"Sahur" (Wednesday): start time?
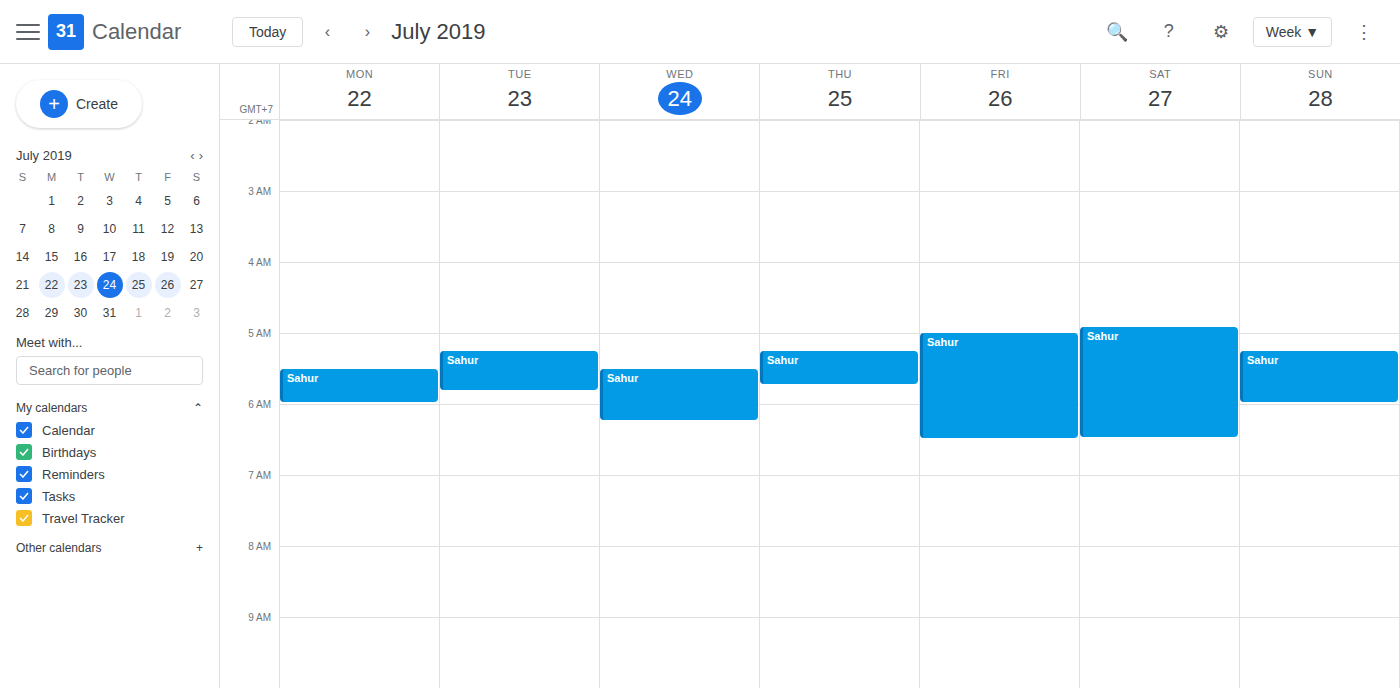
5:30 AM